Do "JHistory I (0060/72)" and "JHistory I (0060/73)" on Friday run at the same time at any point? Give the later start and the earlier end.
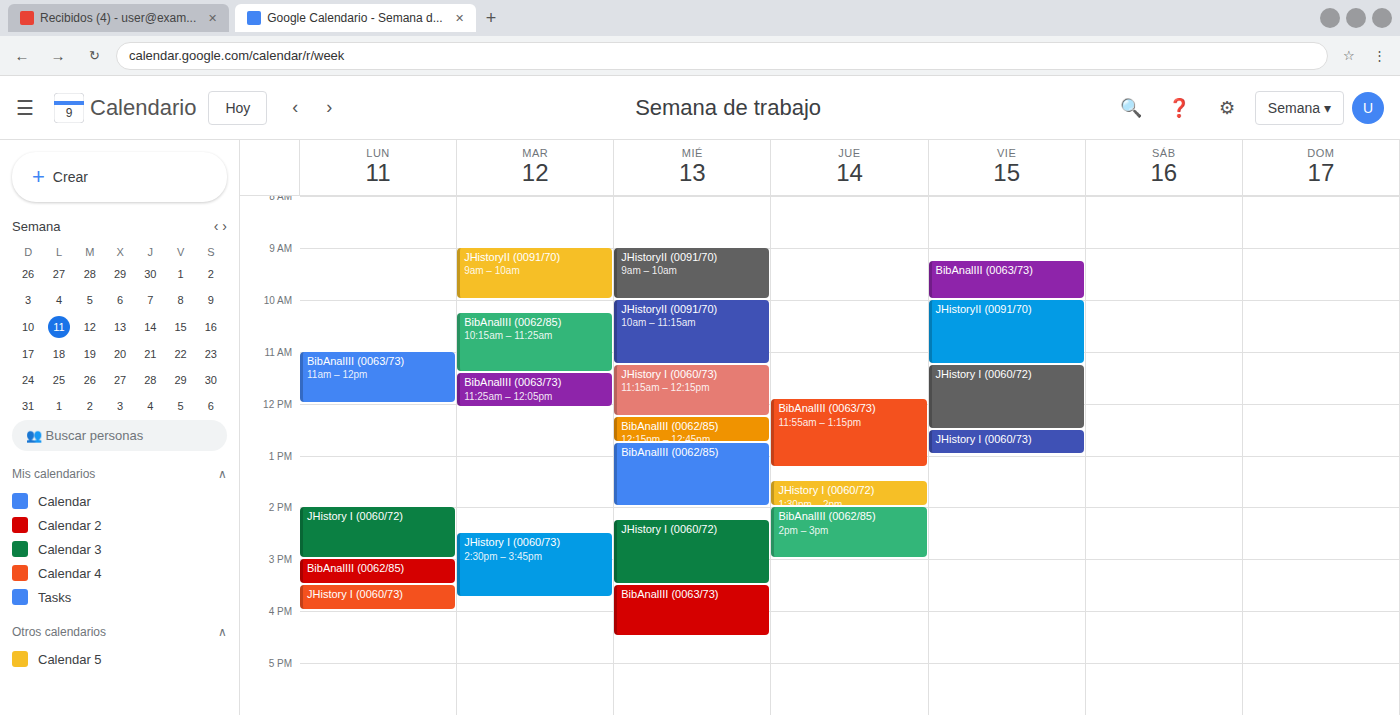
"JHistory I (0060/72)" ends at 12:30 PM, exactly when "JHistory I (0060/73)" starts -- they touch but do not overlap.